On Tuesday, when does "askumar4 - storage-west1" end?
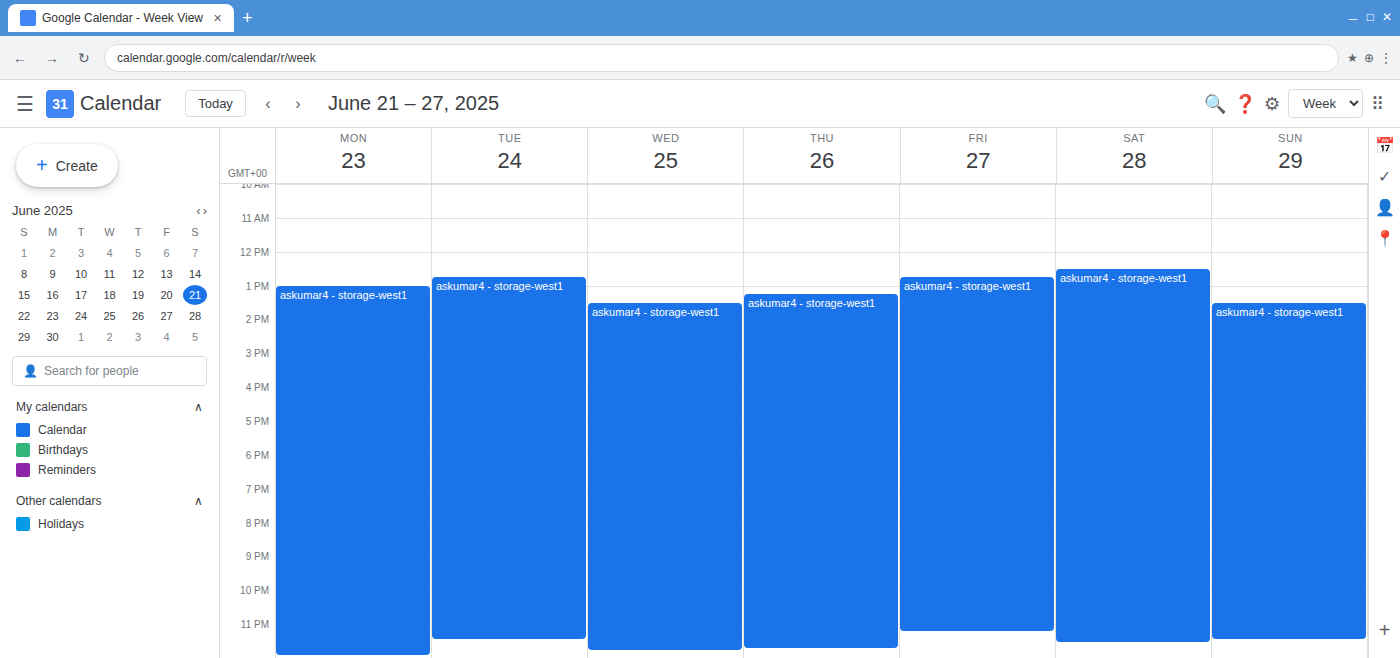
11:30 PM